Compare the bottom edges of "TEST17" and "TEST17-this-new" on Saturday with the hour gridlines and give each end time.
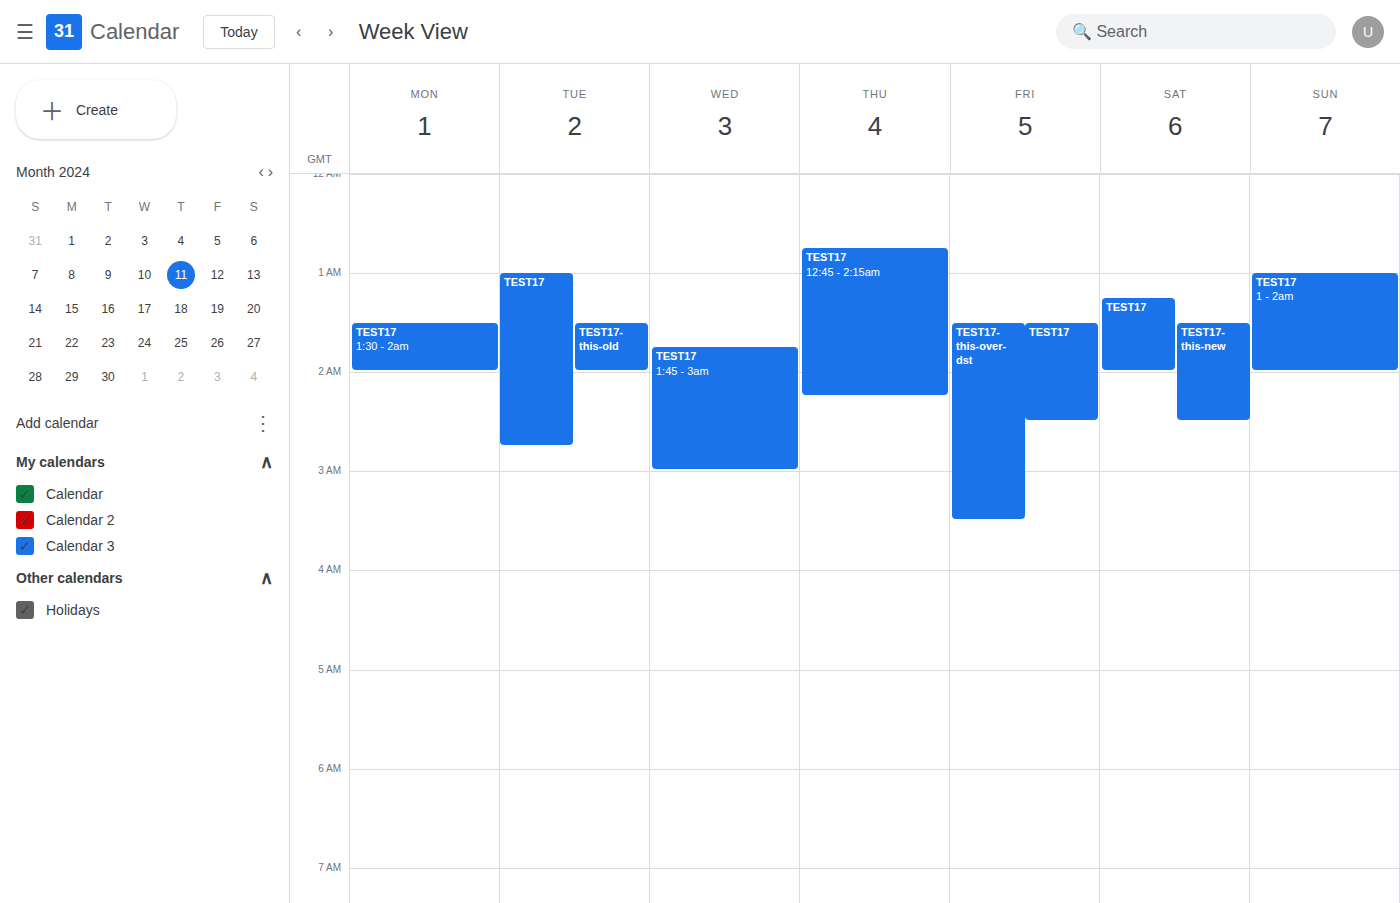
"TEST17": 2:00 AM, exactly on the 2 AM line. "TEST17-this-new": 2:30 AM, halfway between the 2 AM and 3 AM lines.